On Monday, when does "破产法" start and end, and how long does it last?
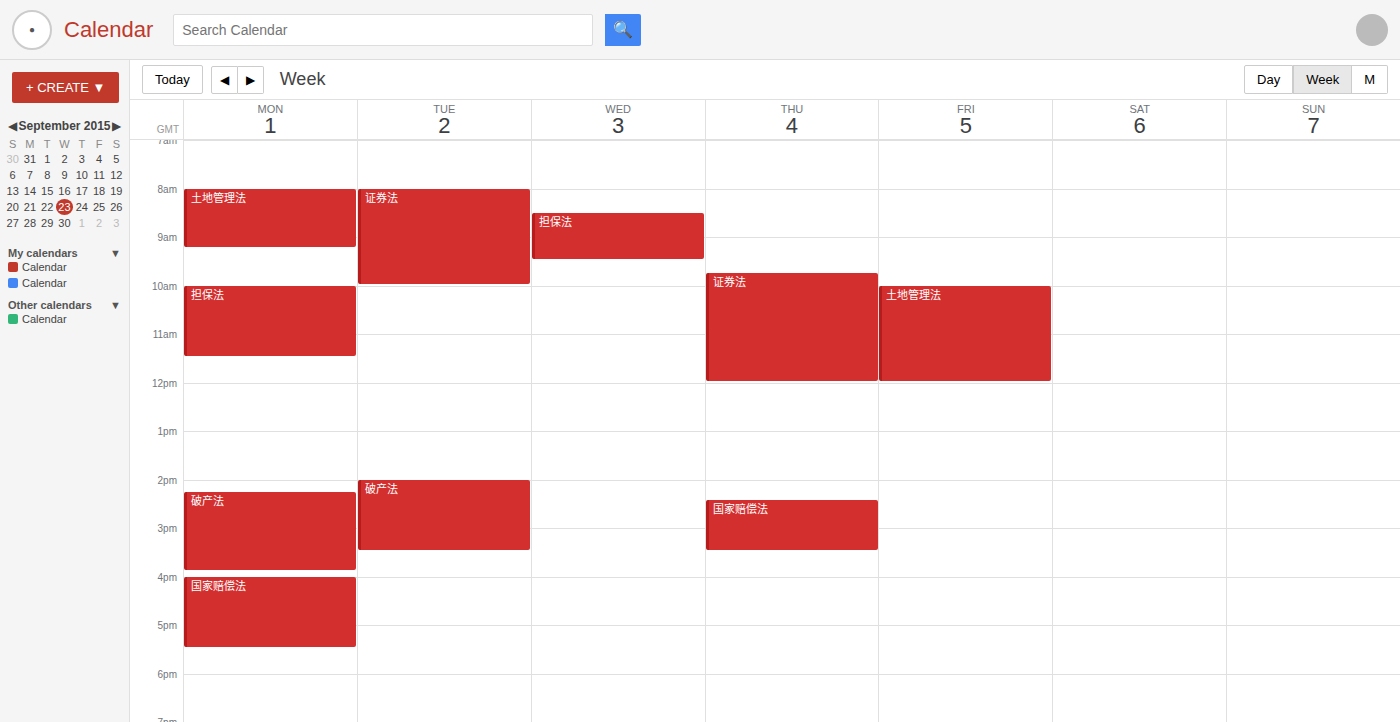
2:15 PM to 3:55 PM, 1 hour 40 minutes